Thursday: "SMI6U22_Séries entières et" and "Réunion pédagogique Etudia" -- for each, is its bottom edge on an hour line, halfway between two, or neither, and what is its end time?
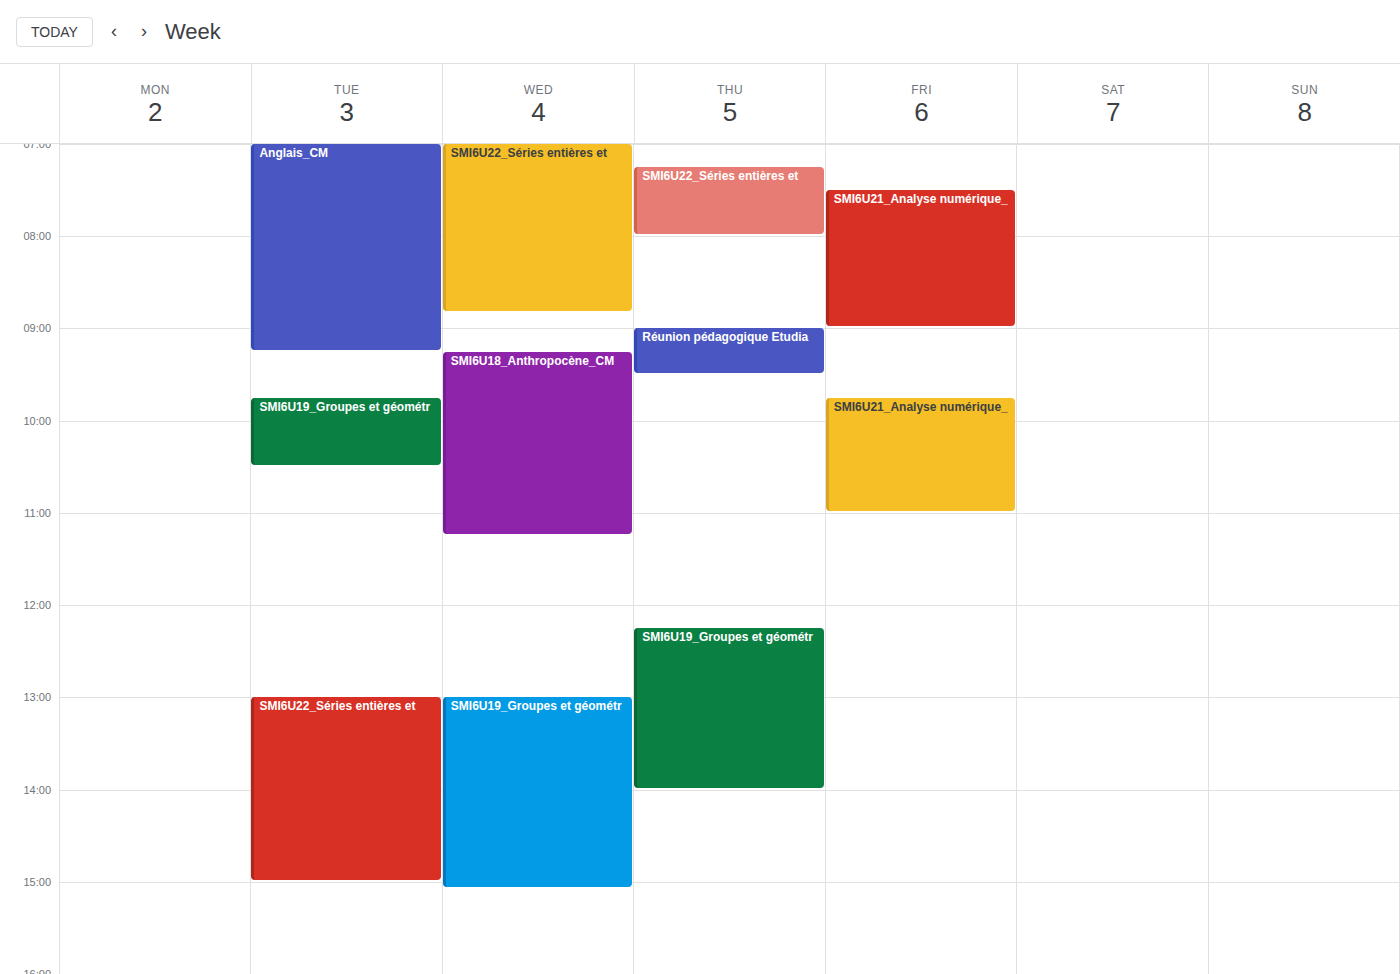
"SMI6U22_Séries entières et": 8:00 AM, exactly on the 8 AM line. "Réunion pédagogique Etudia": 9:30 AM, halfway between the 9 AM and 10 AM lines.